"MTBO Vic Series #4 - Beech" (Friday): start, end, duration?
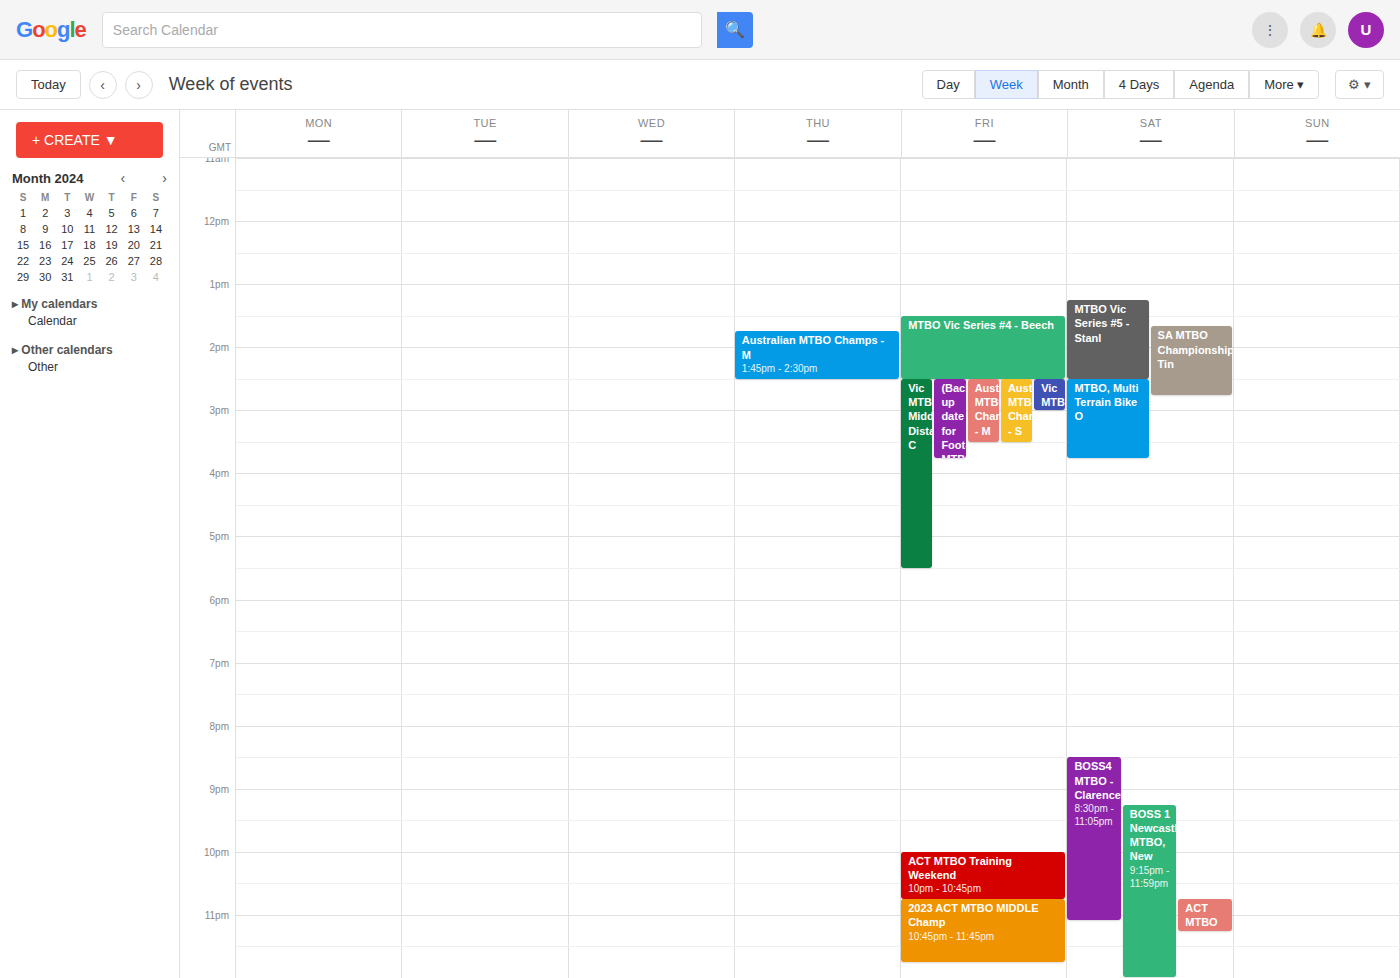
1:30 PM to 2:30 PM, 1 hour